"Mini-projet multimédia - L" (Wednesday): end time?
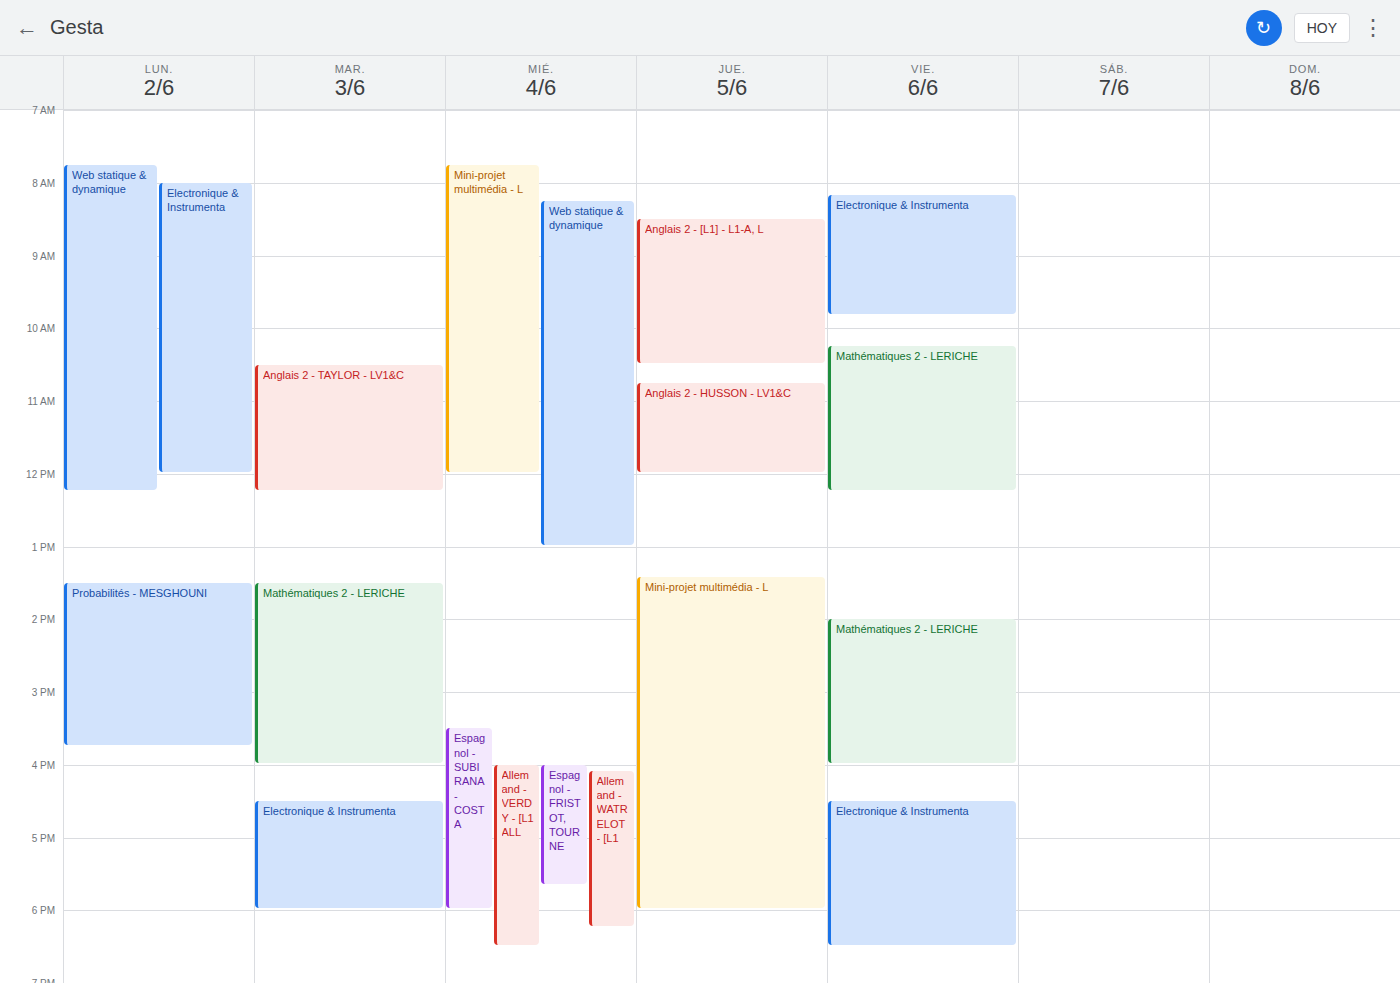
12:00 PM